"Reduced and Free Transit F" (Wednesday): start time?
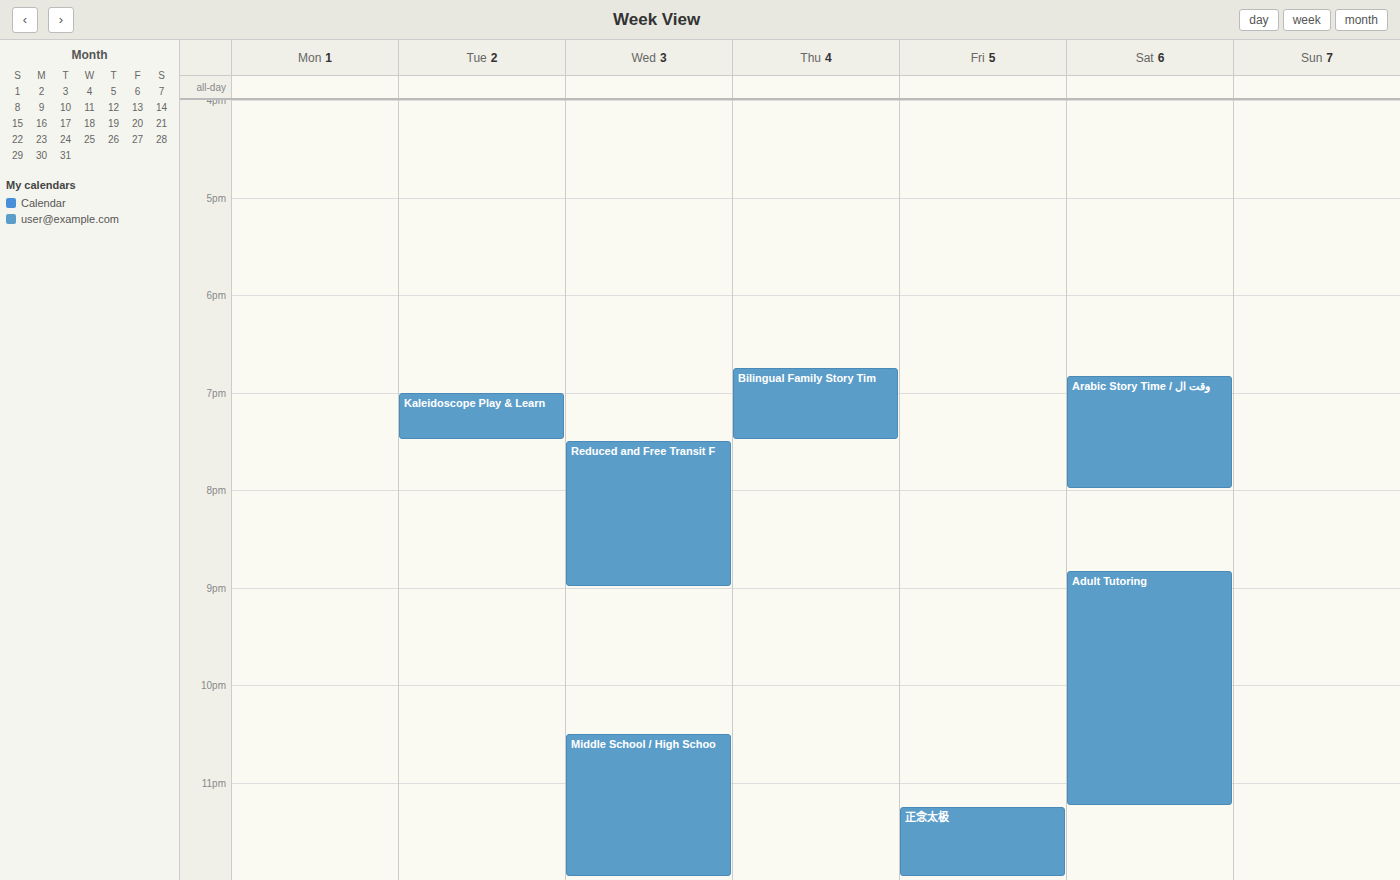
7:30 PM